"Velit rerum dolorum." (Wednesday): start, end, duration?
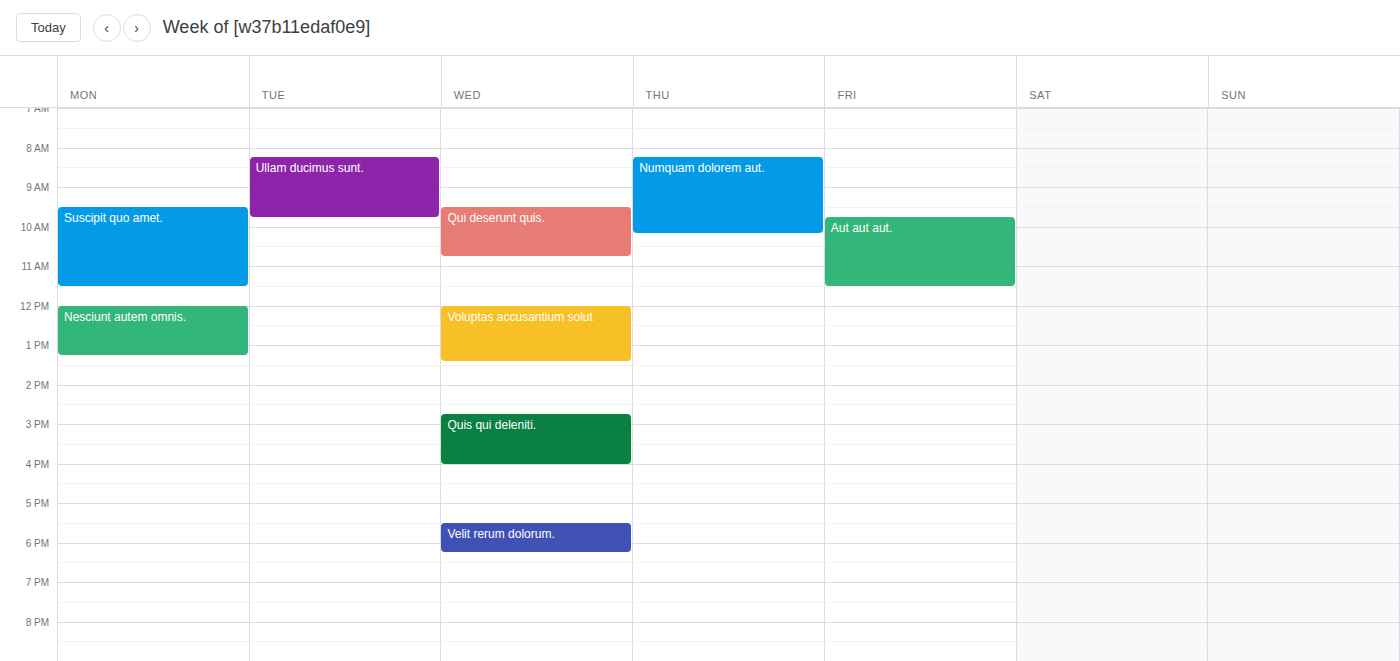
5:30 PM to 6:15 PM, 45 minutes